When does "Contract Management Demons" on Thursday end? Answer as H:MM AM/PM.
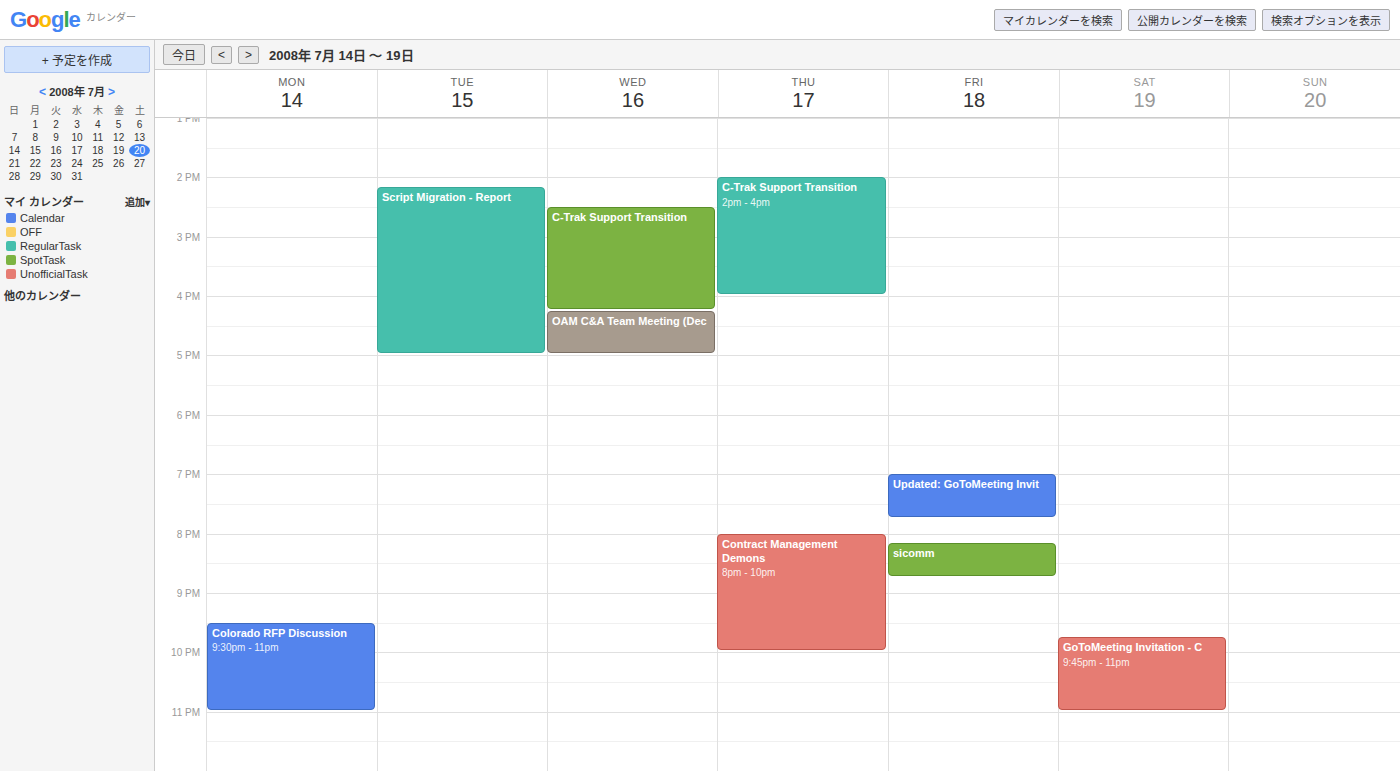
10:00 PM